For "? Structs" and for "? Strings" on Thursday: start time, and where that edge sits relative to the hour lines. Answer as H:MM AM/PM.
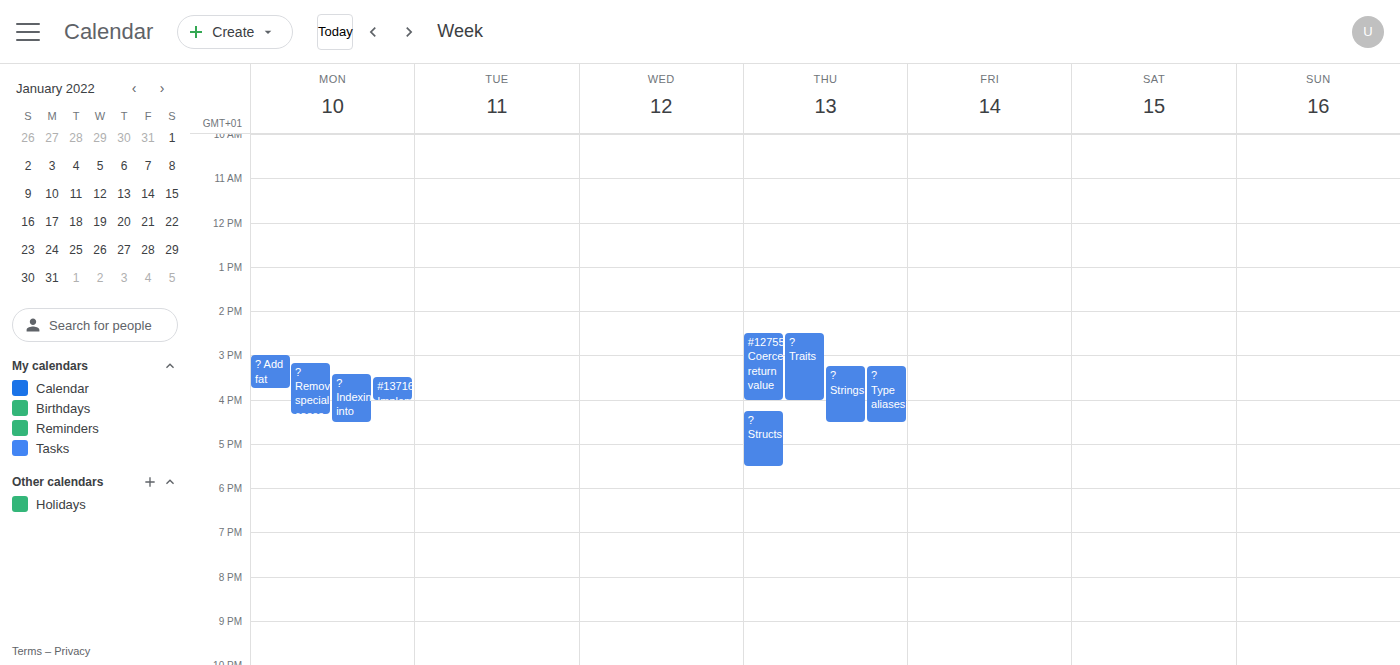
"? Structs": 4:15 PM, neither: a quarter of the way from the 4 PM line to the 5 PM line. "? Strings": 3:15 PM, neither: a quarter of the way from the 3 PM line to the 4 PM line.